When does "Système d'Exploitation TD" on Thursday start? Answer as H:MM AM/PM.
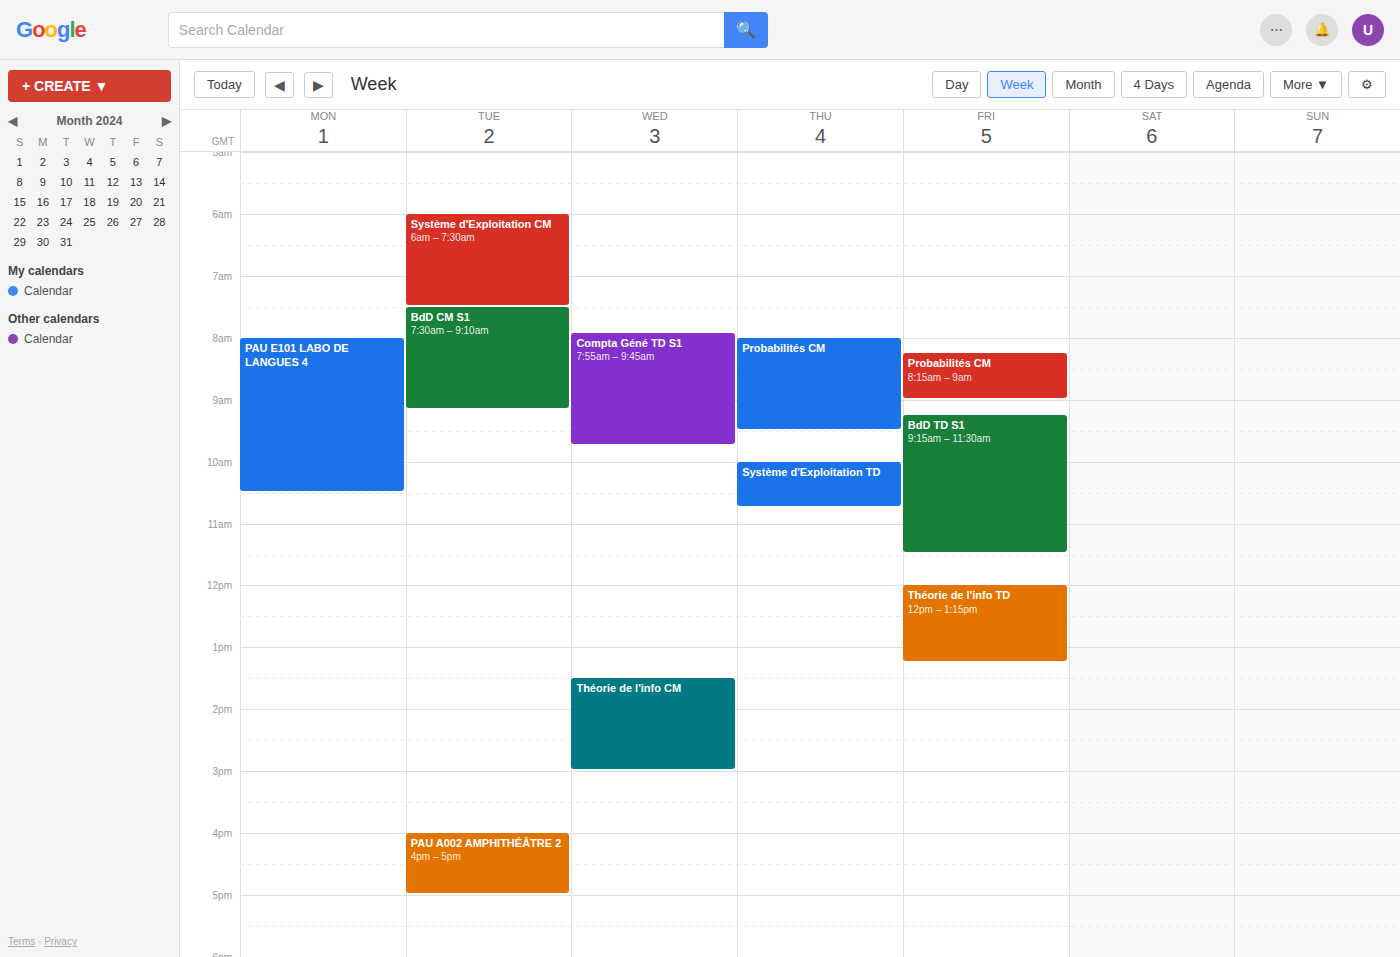
10:00 AM